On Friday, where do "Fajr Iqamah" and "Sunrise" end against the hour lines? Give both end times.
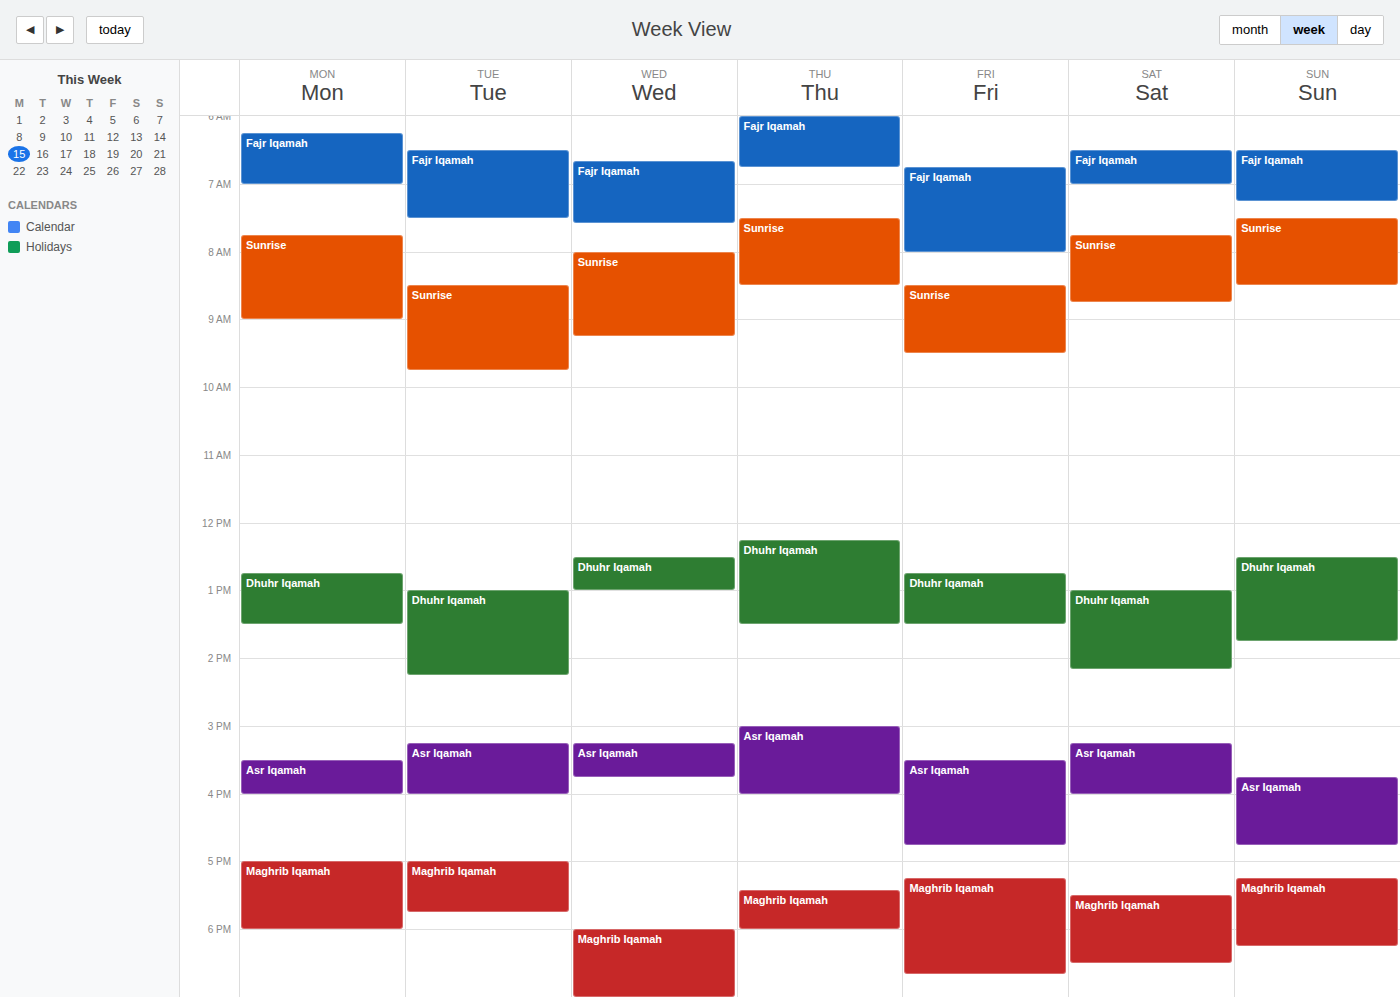
"Fajr Iqamah": 8:00 AM, exactly on the 8 AM line. "Sunrise": 9:30 AM, halfway between the 9 AM and 10 AM lines.